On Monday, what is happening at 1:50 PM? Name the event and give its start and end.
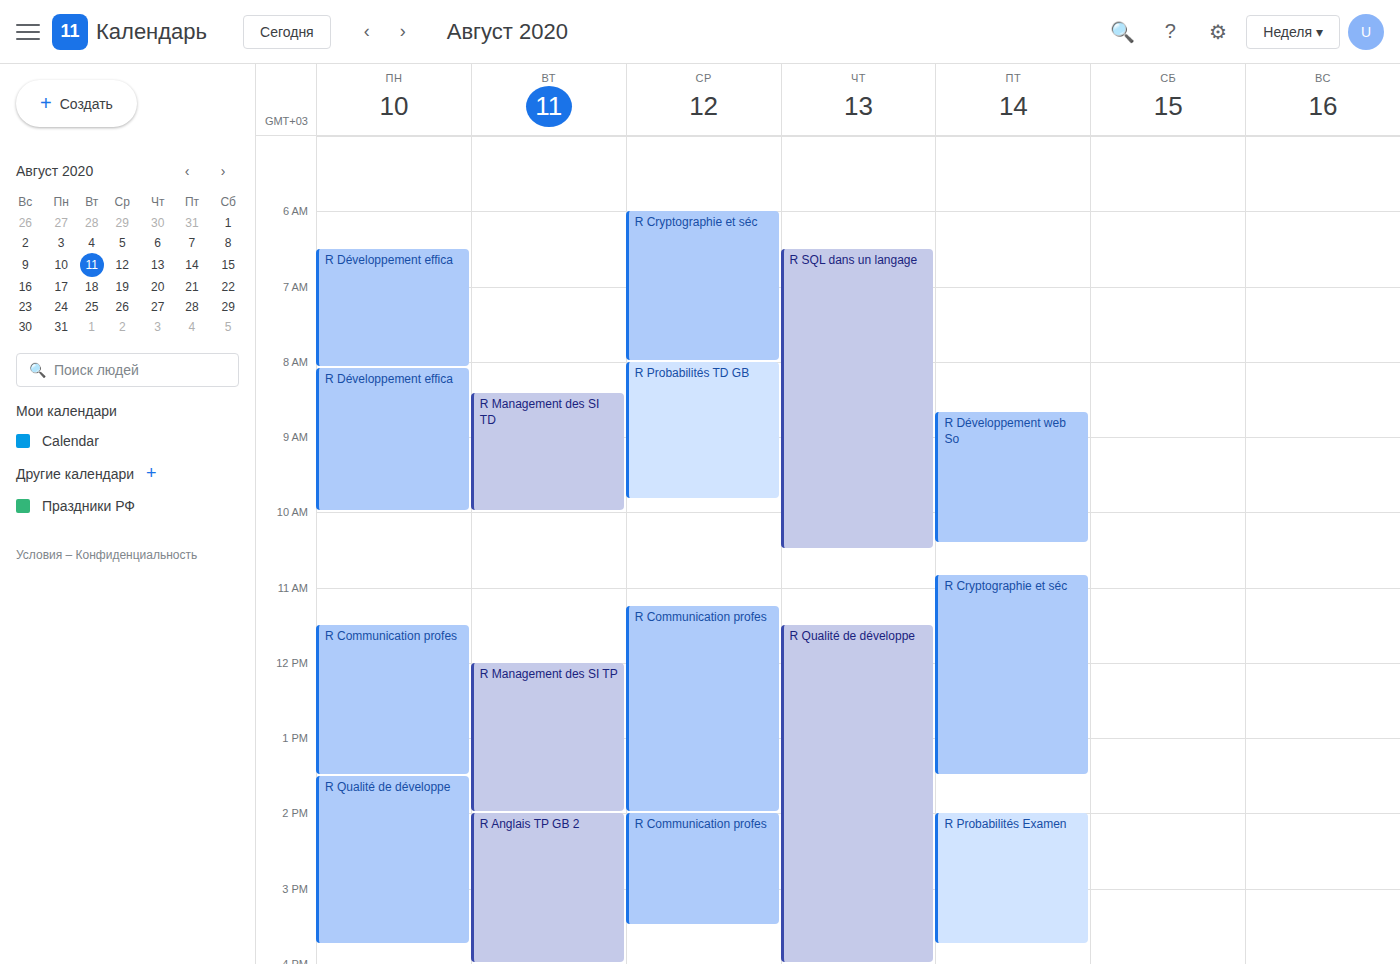
"R Qualité de développe", 1:30 PM to 3:45 PM